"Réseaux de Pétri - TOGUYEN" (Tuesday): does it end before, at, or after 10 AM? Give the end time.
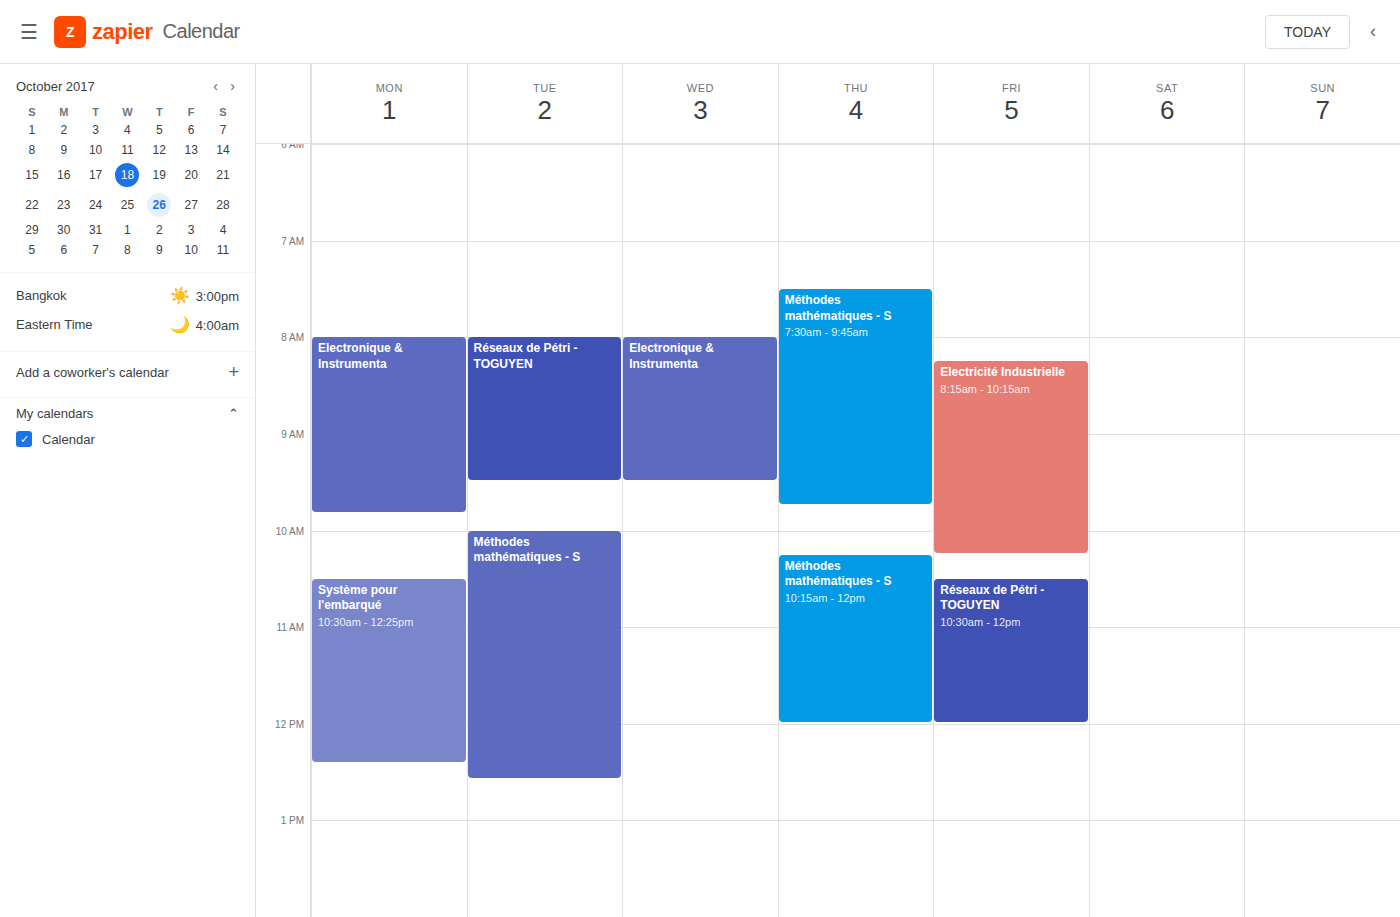
9:30 AM -- before 10 AM, 30 minutes above the 10 AM line.